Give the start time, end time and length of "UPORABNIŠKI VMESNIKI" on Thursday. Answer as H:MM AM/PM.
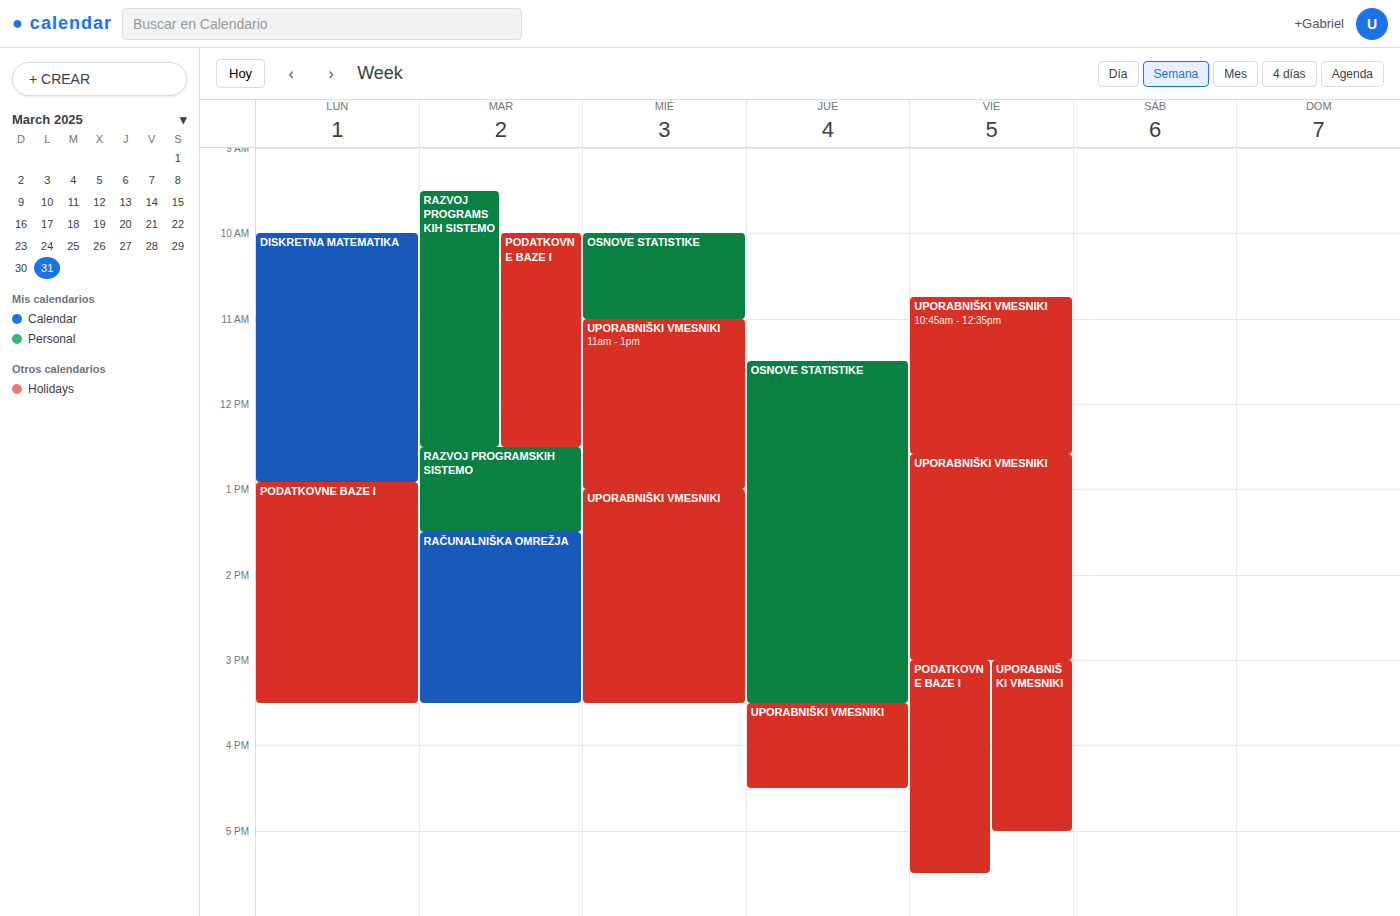
3:30 PM to 4:30 PM, 1 hour